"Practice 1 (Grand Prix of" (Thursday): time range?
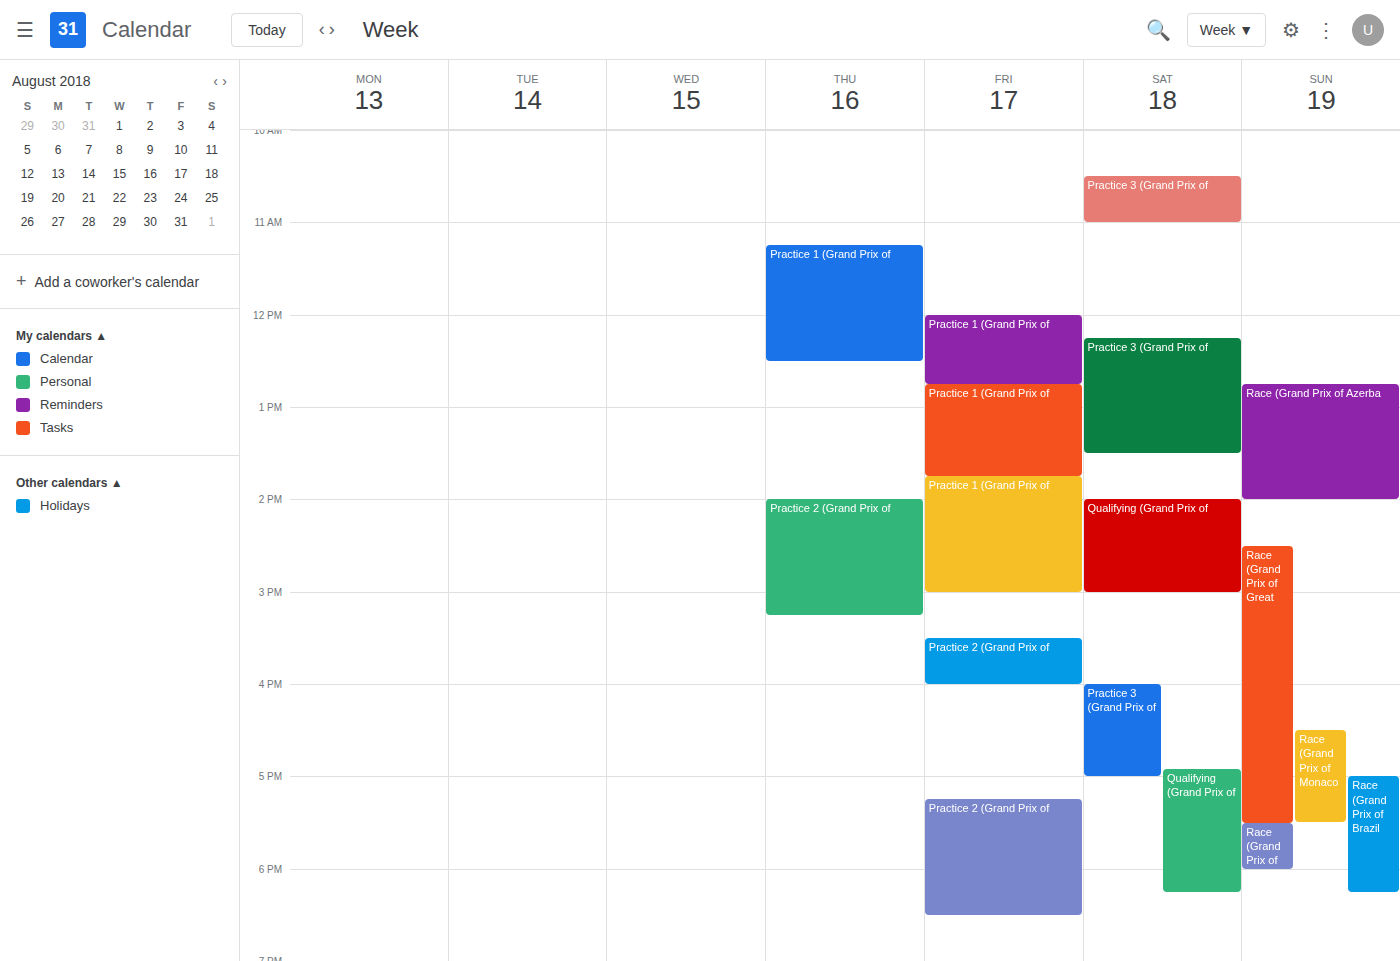
11:15 to 12:30